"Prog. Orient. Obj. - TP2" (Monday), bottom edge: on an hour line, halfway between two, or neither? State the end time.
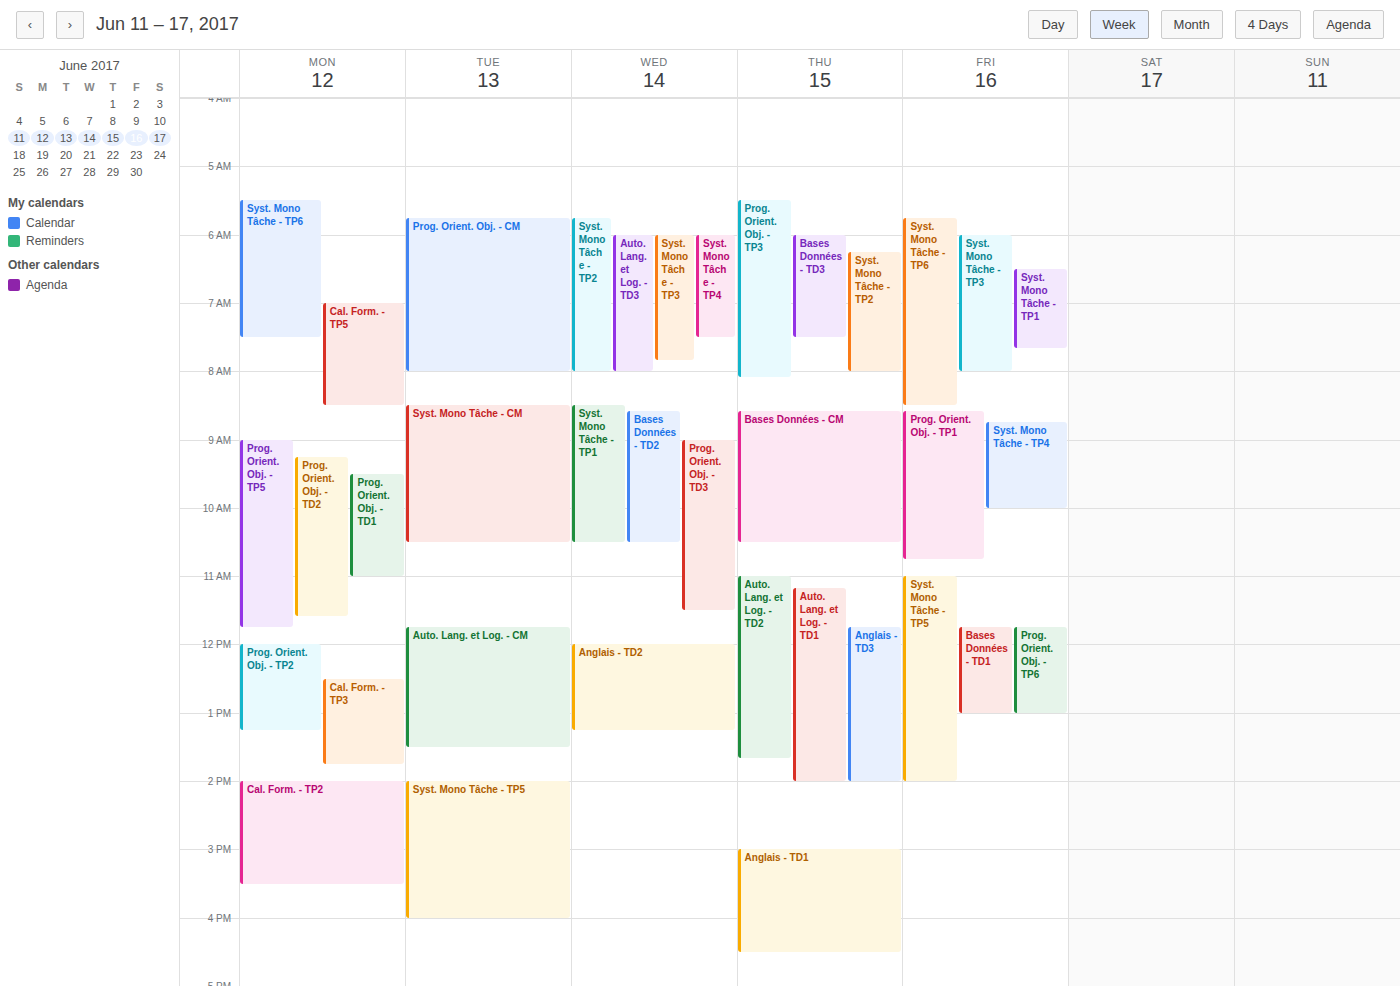
1:15 PM -- neither: a quarter of the way from the 1 PM line to the 2 PM line.